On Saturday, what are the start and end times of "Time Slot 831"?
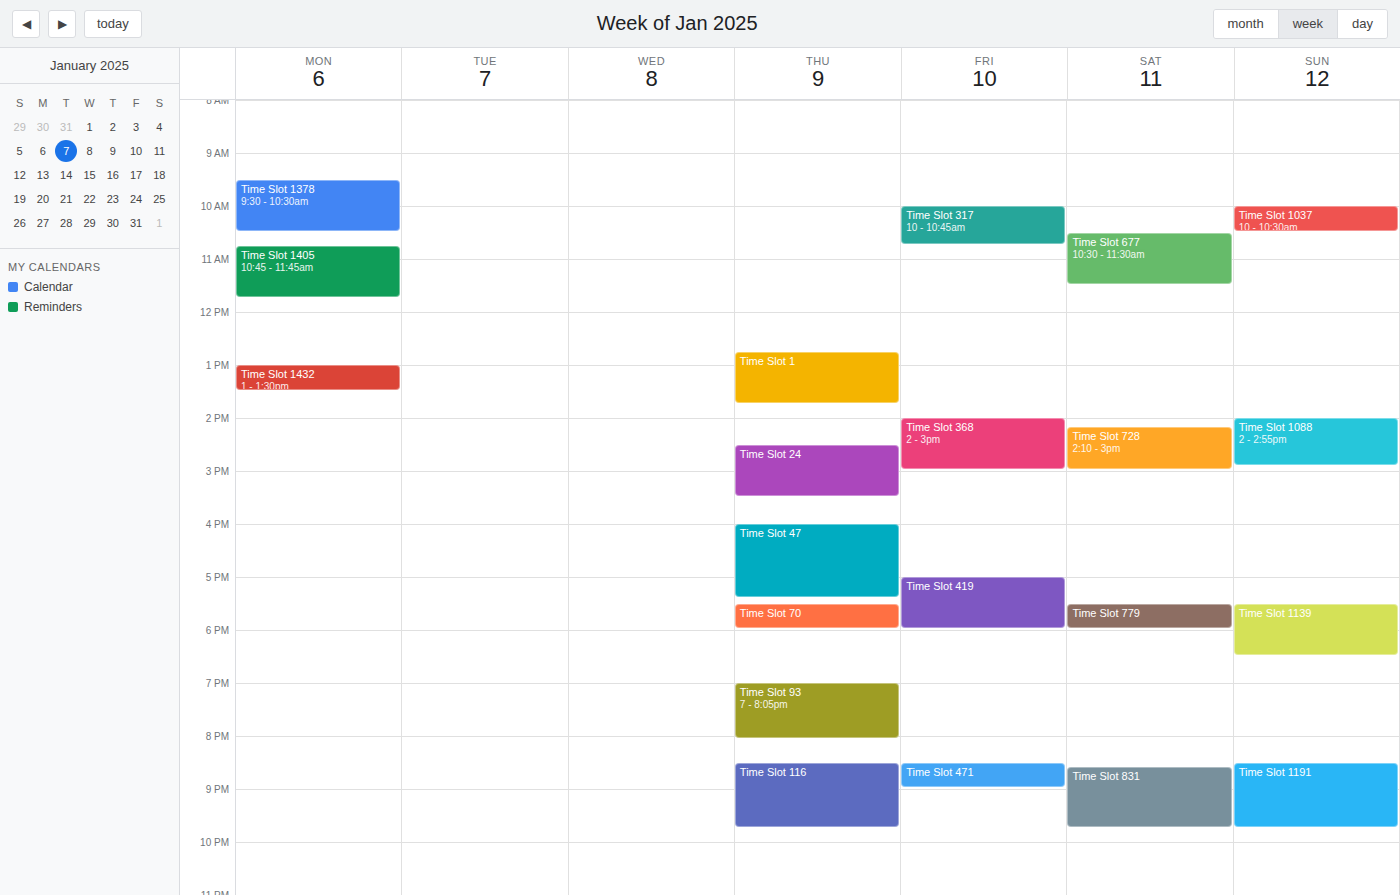
8:35 PM to 9:45 PM